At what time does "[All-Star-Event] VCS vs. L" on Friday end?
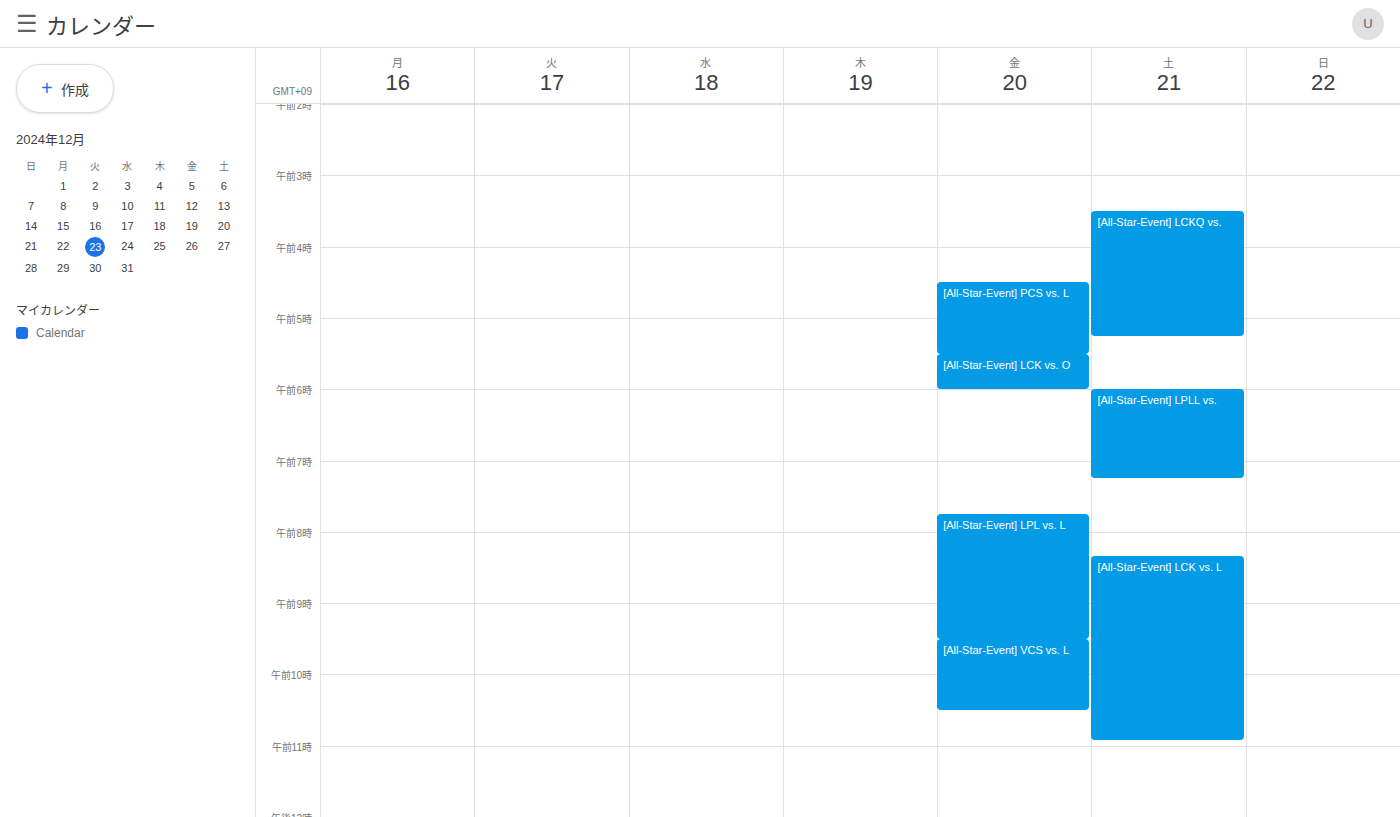
10:30